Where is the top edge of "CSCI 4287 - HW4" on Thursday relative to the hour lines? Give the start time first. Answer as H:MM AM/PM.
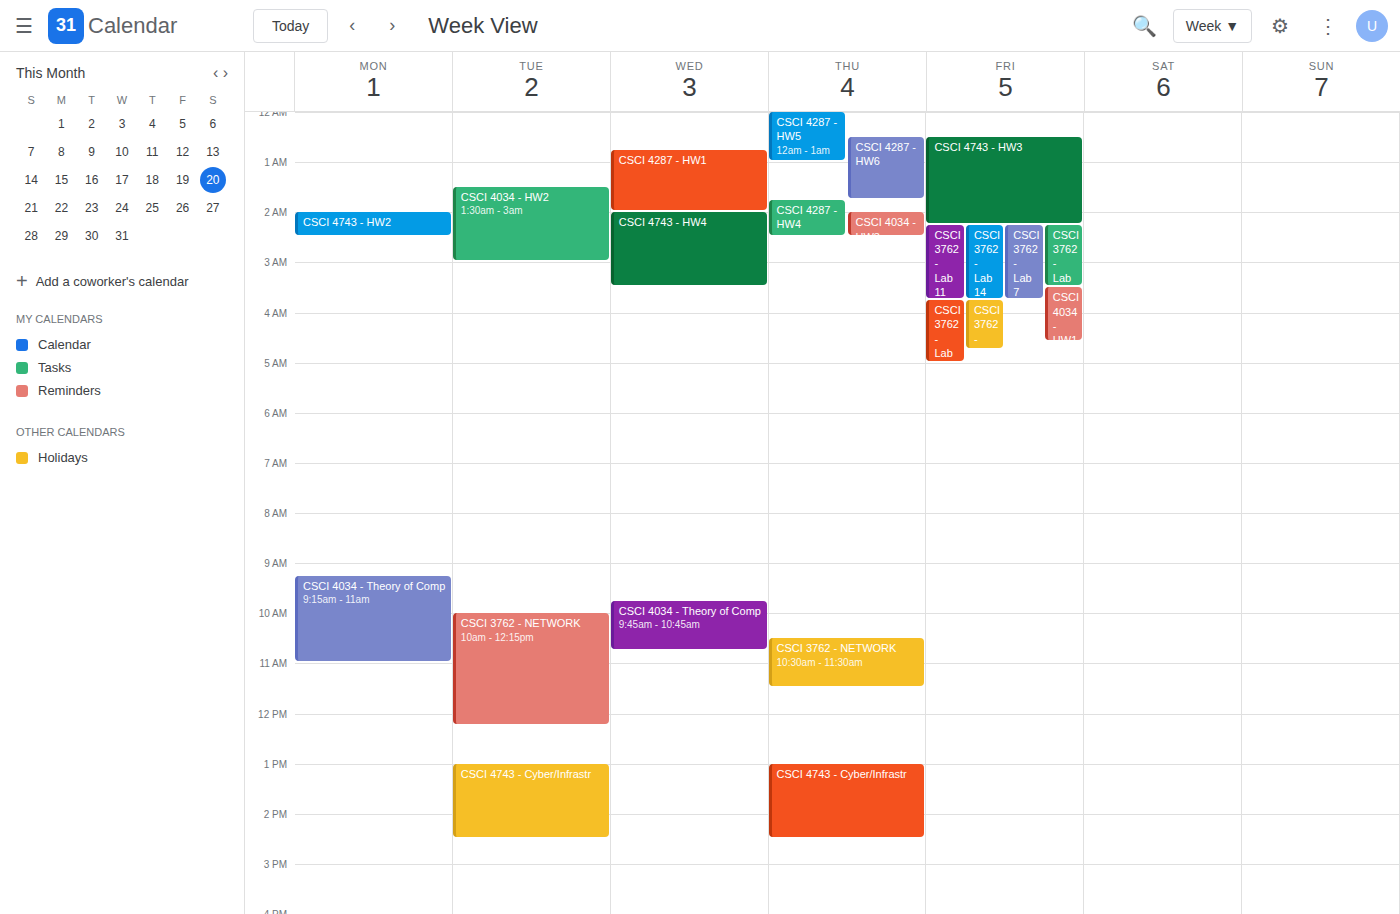
1:45 AM -- neither: three quarters of the way from the 1 AM line to the 2 AM line.